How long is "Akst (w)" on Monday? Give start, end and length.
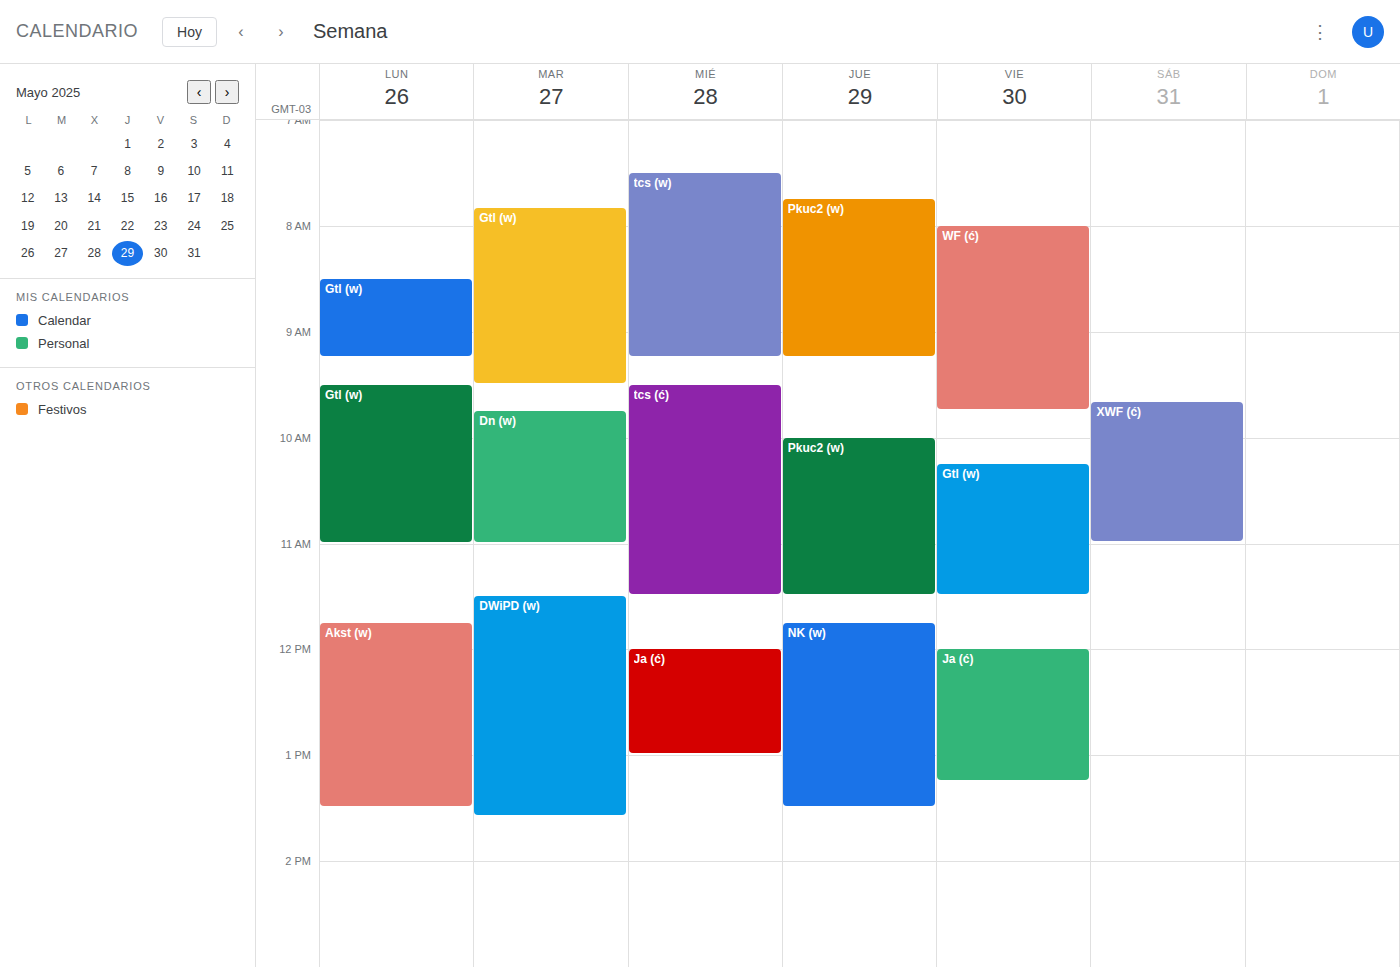
11:45 AM to 1:30 PM, 1 hour 45 minutes